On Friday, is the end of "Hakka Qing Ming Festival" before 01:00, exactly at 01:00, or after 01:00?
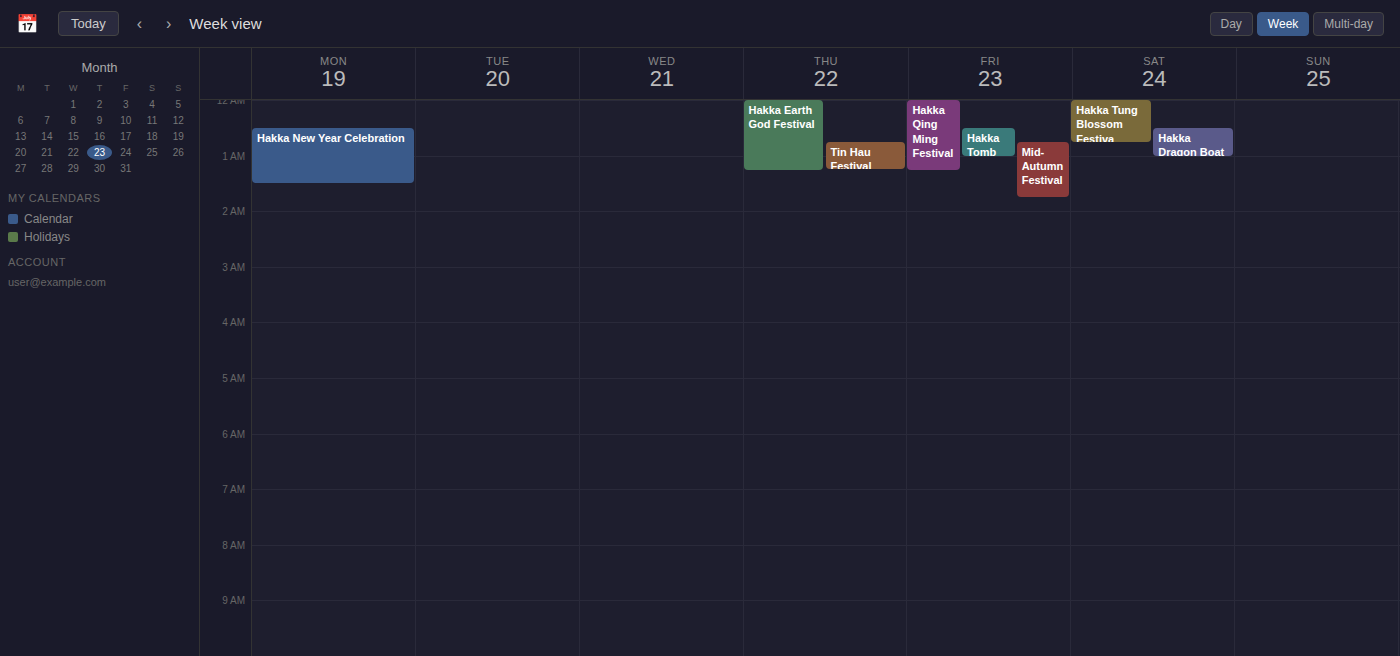
01:15 -- after 01:00, 15 minutes below the 01:00 line.